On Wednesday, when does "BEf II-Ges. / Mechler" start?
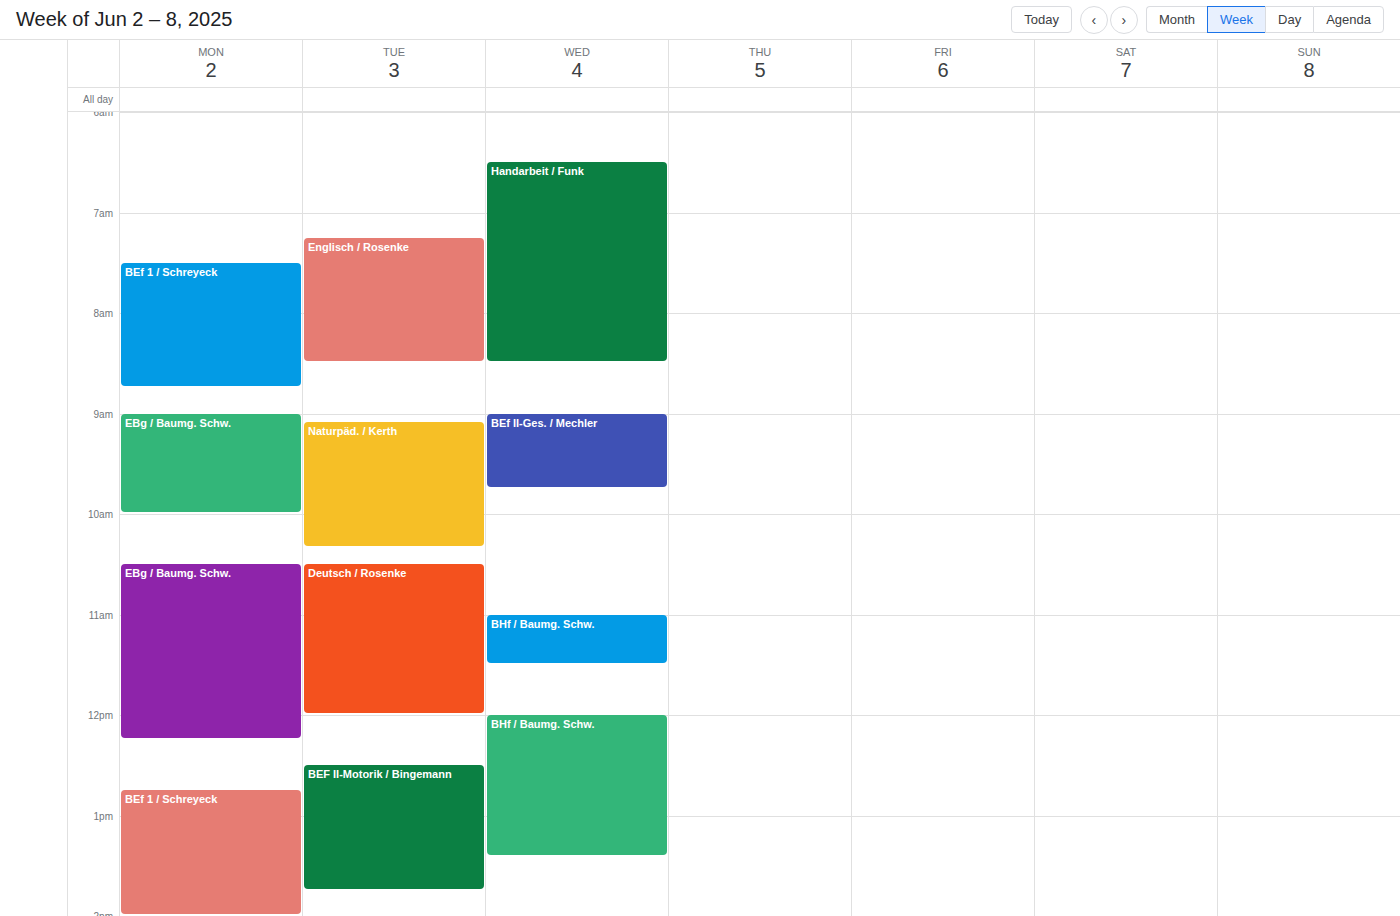
9:00 AM